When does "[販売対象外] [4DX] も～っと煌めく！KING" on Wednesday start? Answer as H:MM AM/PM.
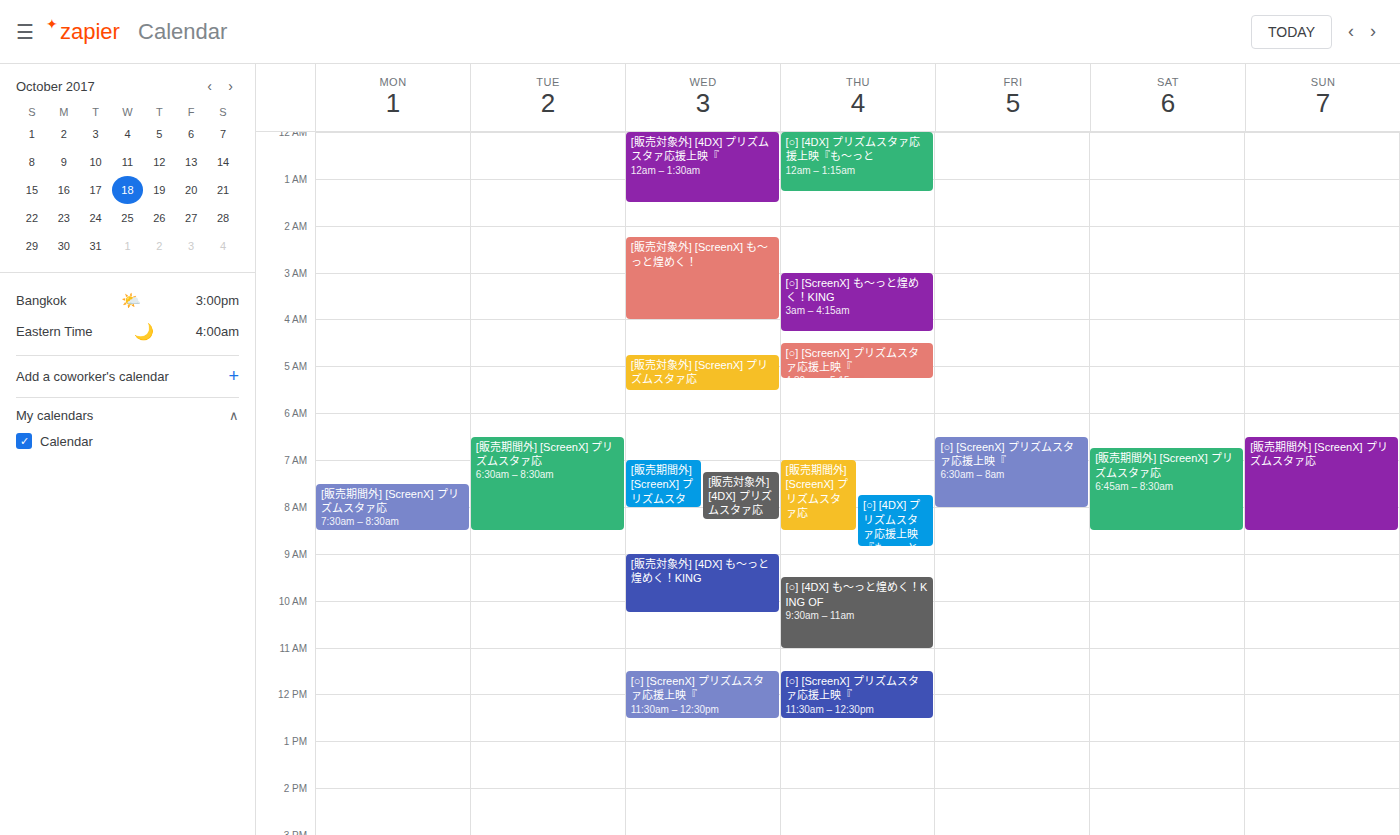
9:00 AM